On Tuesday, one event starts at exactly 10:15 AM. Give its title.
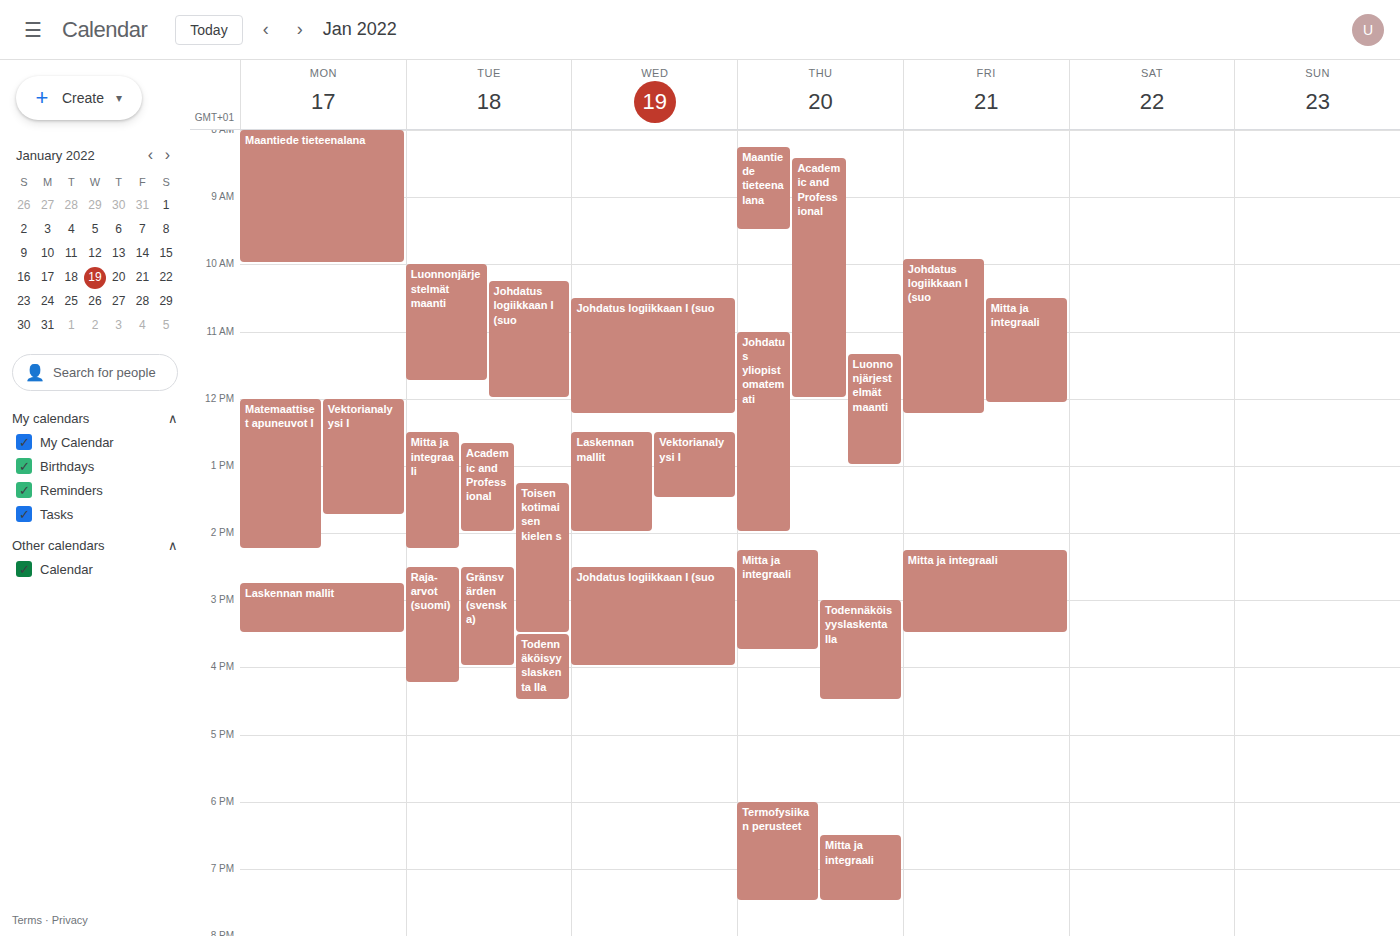
"Johdatus logiikkaan I (suo"